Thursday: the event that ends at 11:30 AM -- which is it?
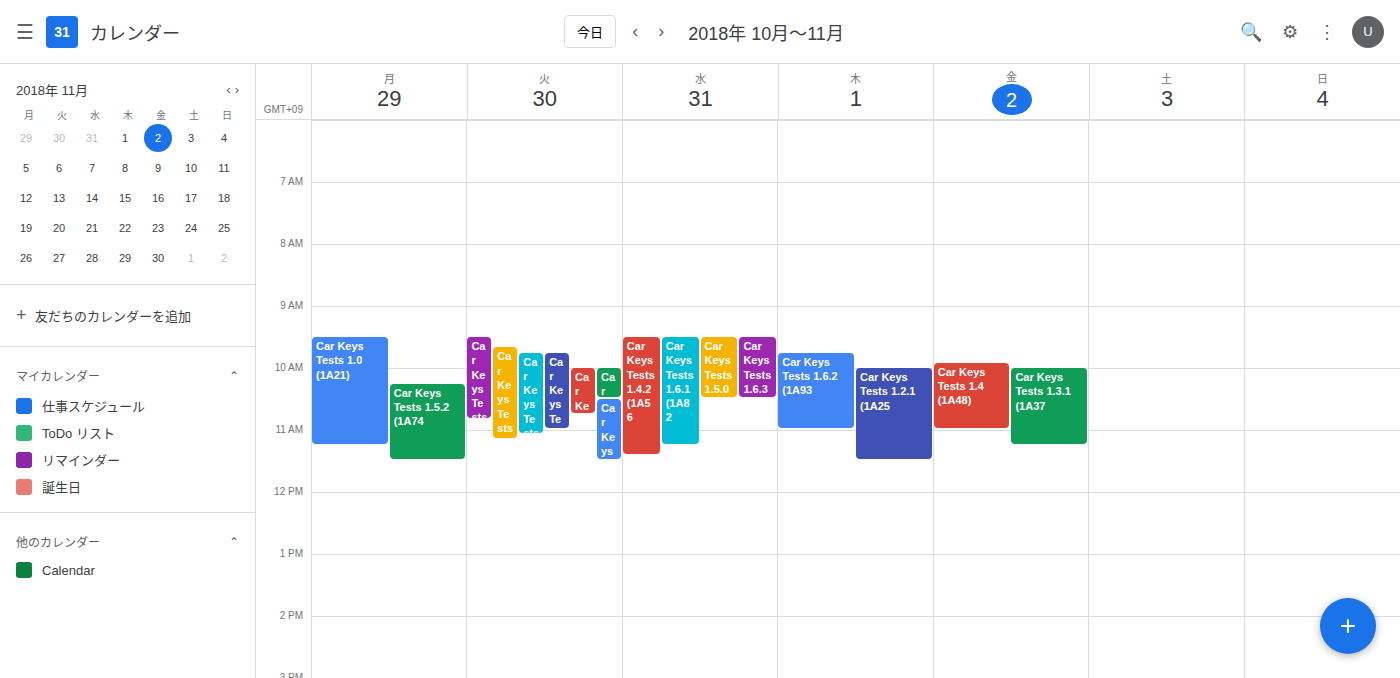
"Car Keys Tests 1.2.1 (1A25"